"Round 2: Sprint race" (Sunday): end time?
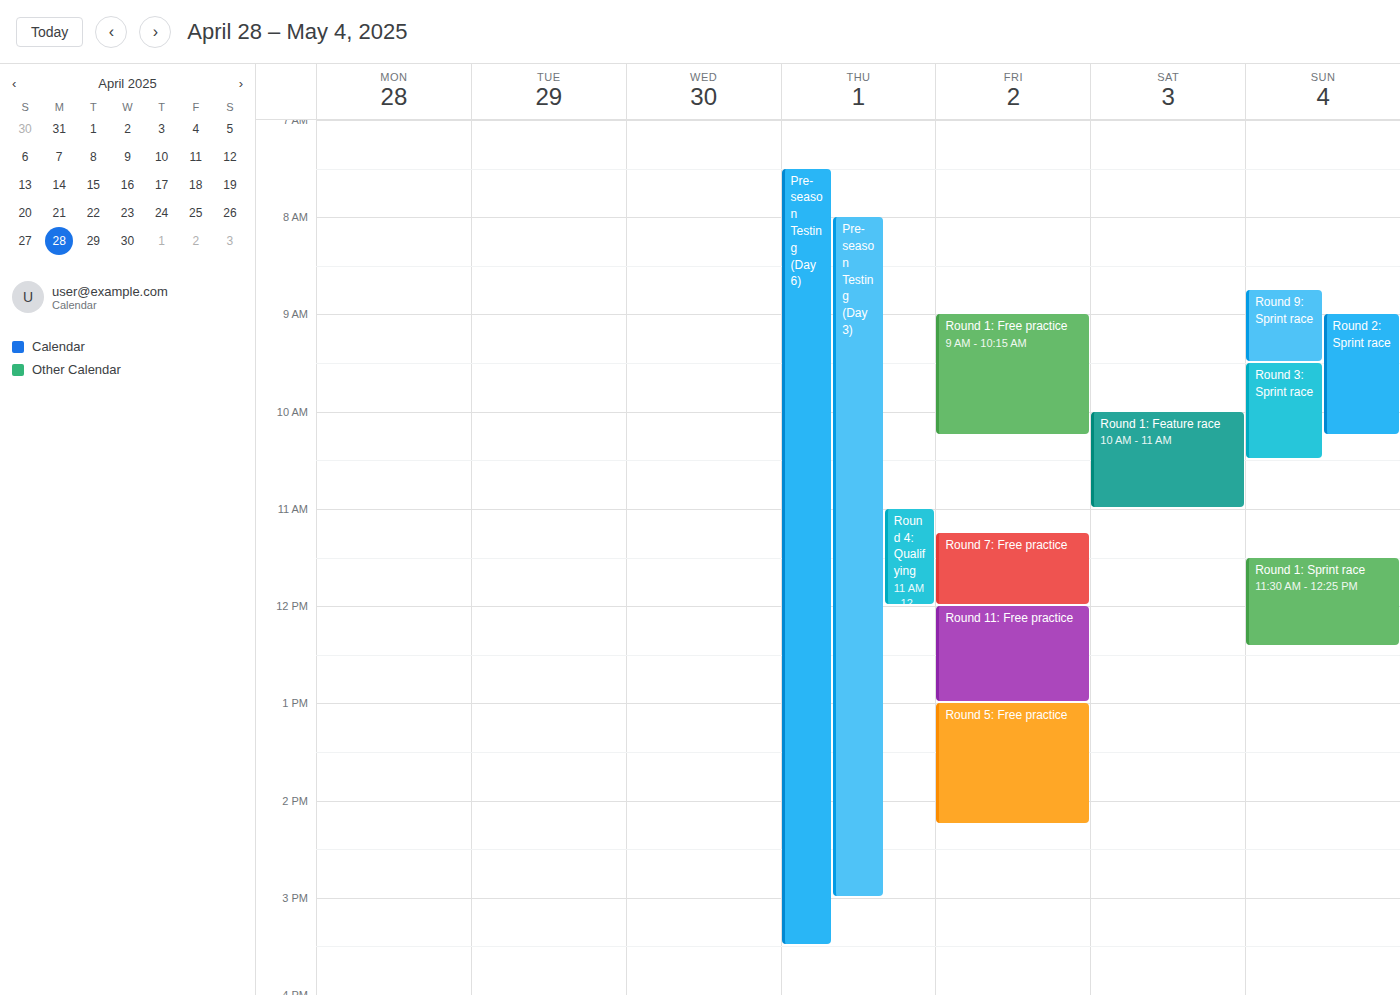
10:15 AM